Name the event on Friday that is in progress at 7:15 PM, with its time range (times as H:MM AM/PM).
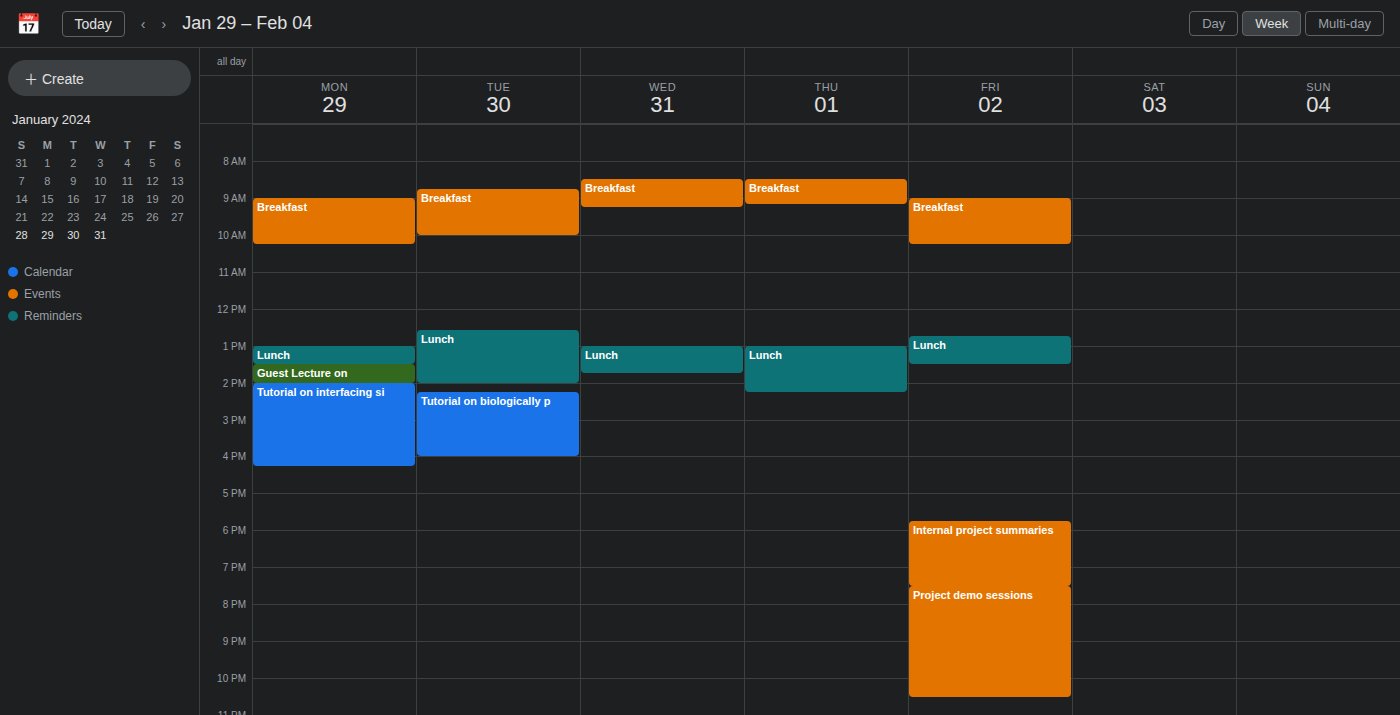
"Internal project summaries", 5:45 PM to 7:30 PM